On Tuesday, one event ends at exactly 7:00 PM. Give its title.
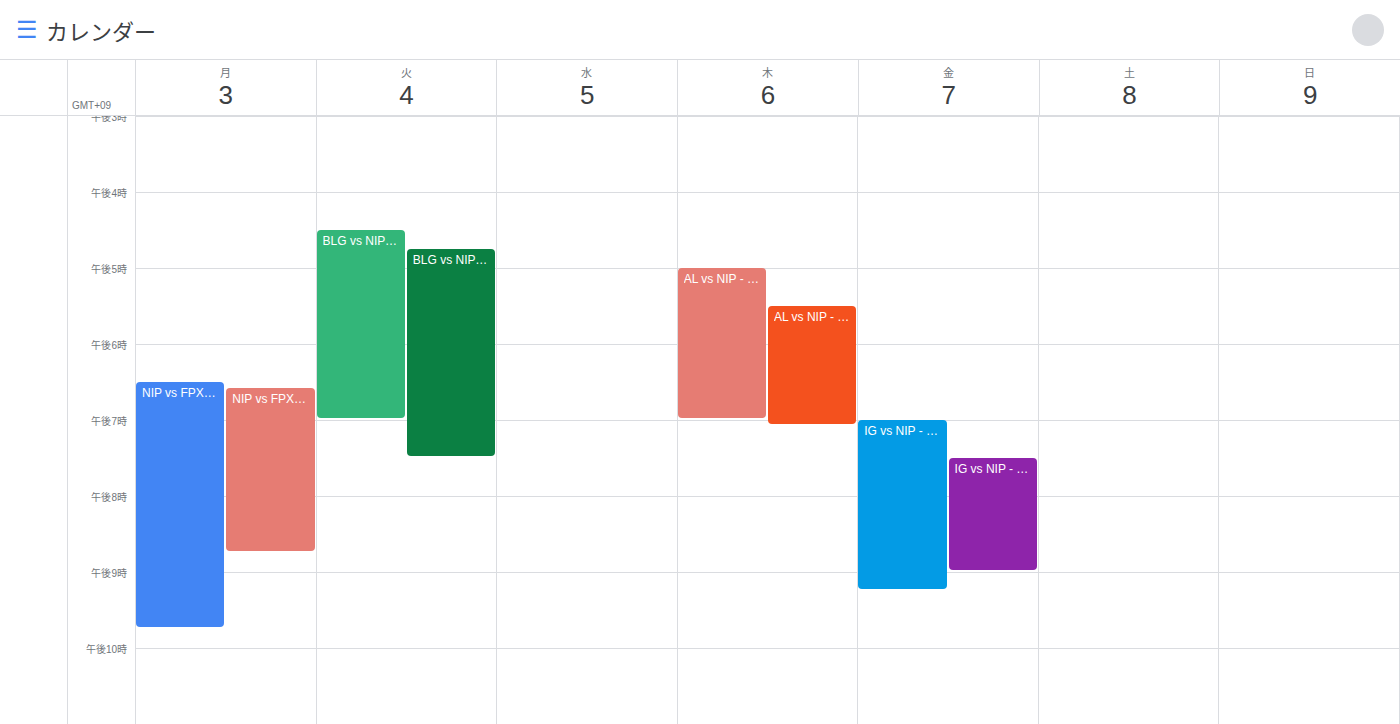
"BLG vs NIP - 2 : 1"